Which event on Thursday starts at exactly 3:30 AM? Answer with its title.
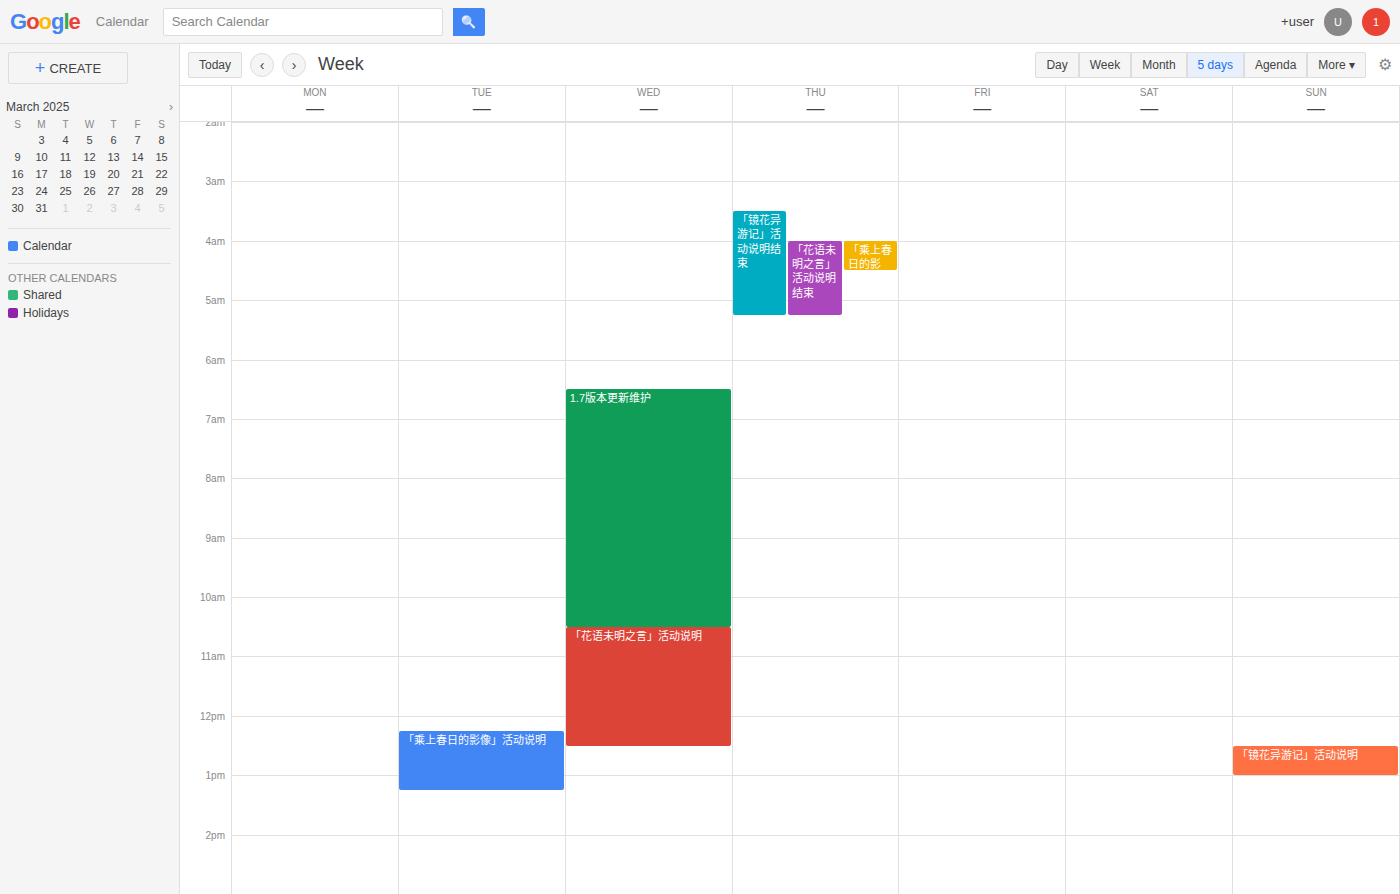
"「镜花异游记」活动说明结束"